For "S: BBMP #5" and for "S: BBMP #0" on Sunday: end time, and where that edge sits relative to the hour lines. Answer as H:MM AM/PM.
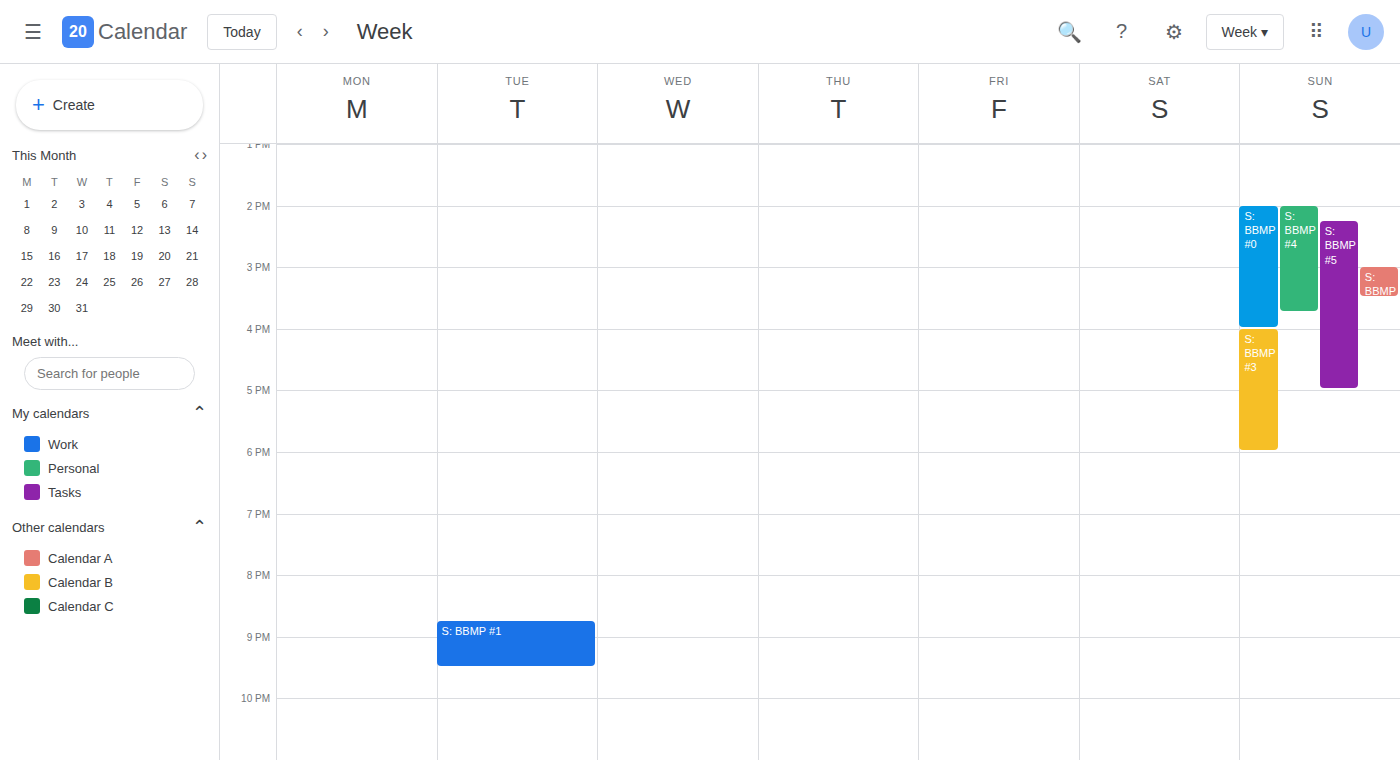
"S: BBMP #5": 5:00 PM, exactly on the 5 PM line. "S: BBMP #0": 4:00 PM, exactly on the 4 PM line.